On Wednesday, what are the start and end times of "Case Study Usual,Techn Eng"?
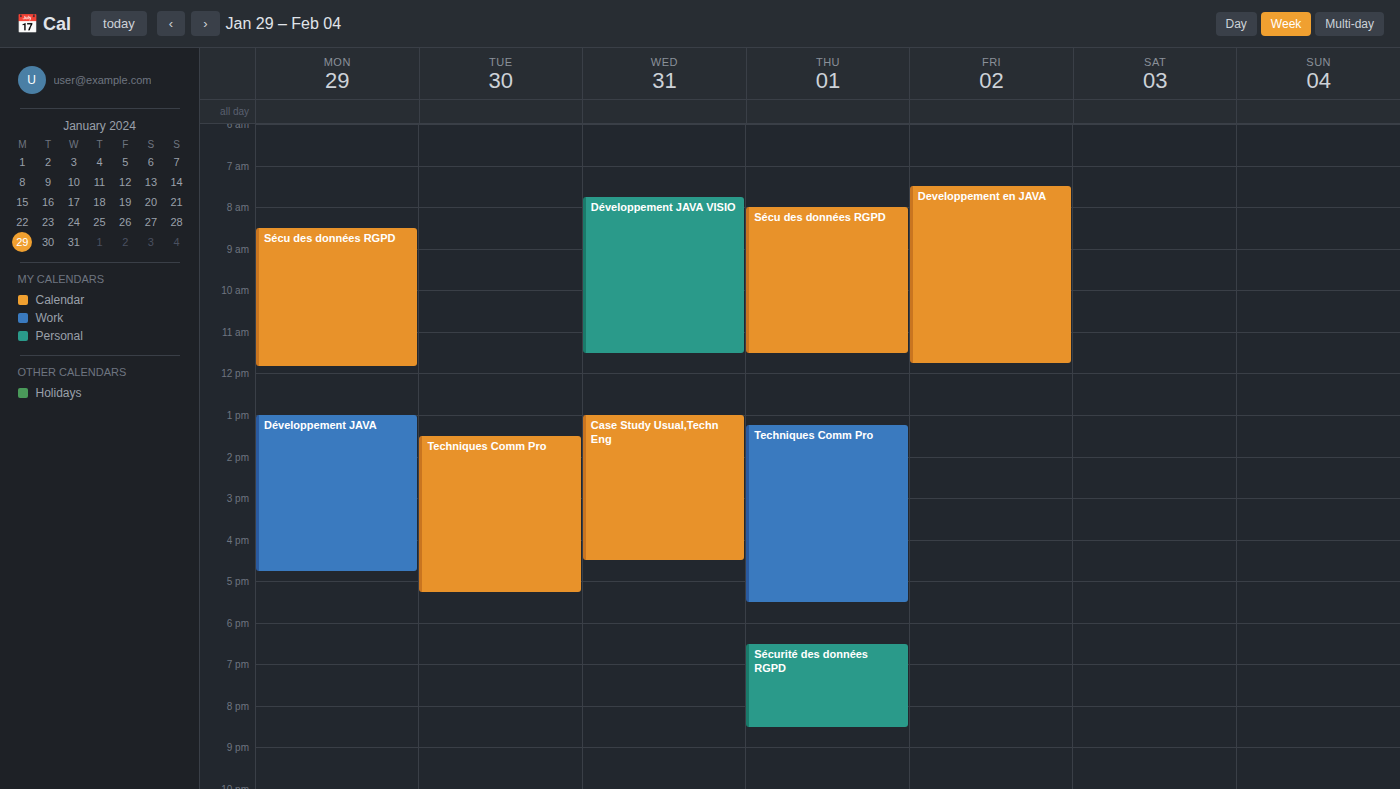
1:00 PM to 4:30 PM